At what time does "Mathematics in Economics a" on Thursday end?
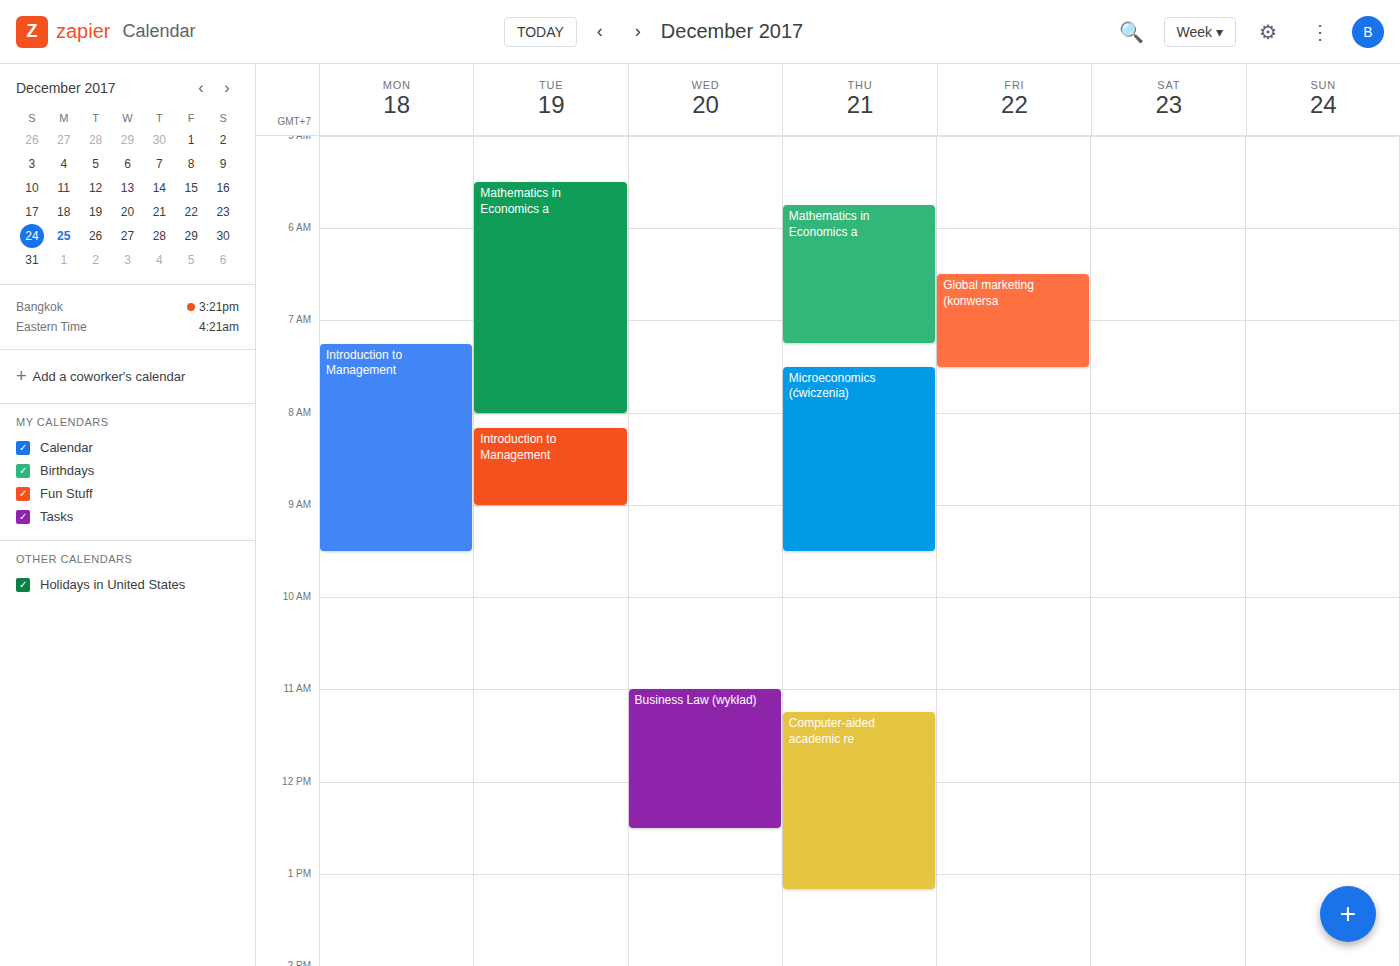
7:15 AM